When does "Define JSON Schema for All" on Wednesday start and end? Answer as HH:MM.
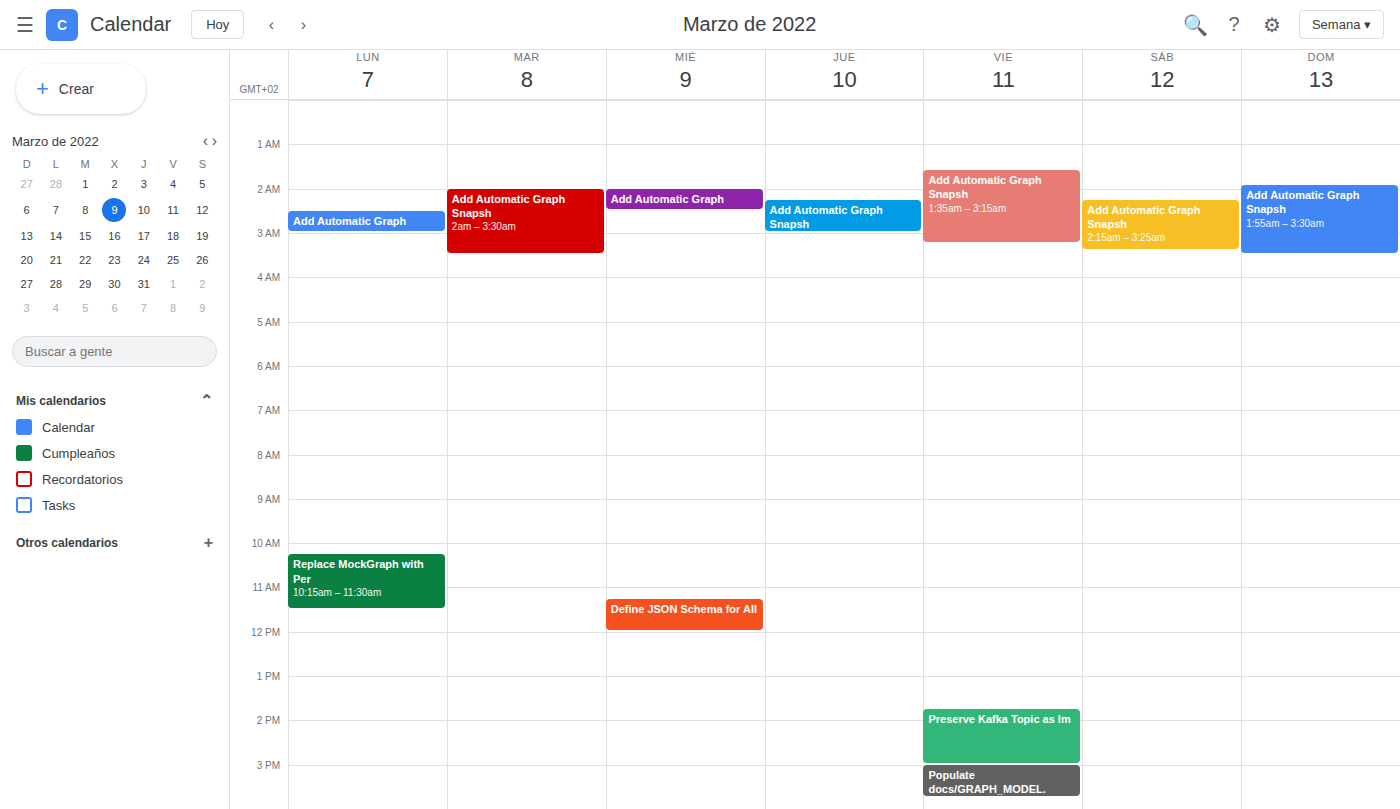
11:15 to 12:00